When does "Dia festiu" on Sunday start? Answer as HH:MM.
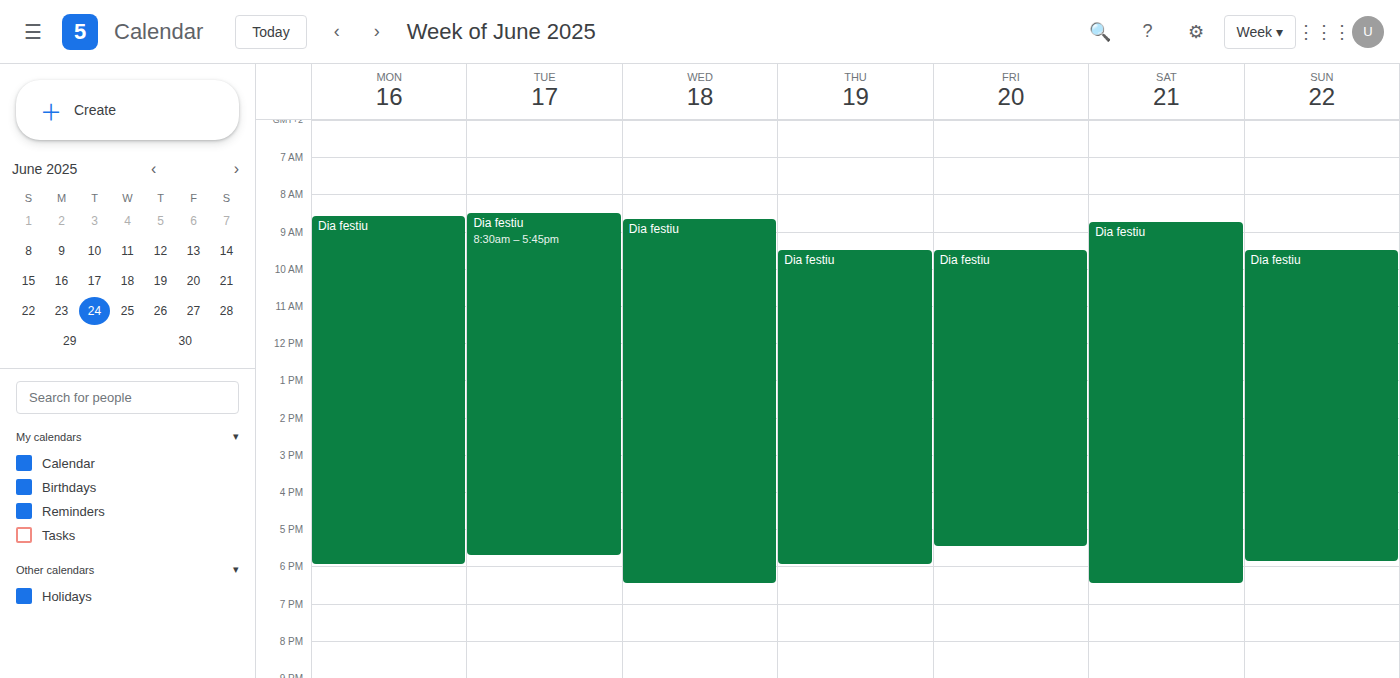
09:30